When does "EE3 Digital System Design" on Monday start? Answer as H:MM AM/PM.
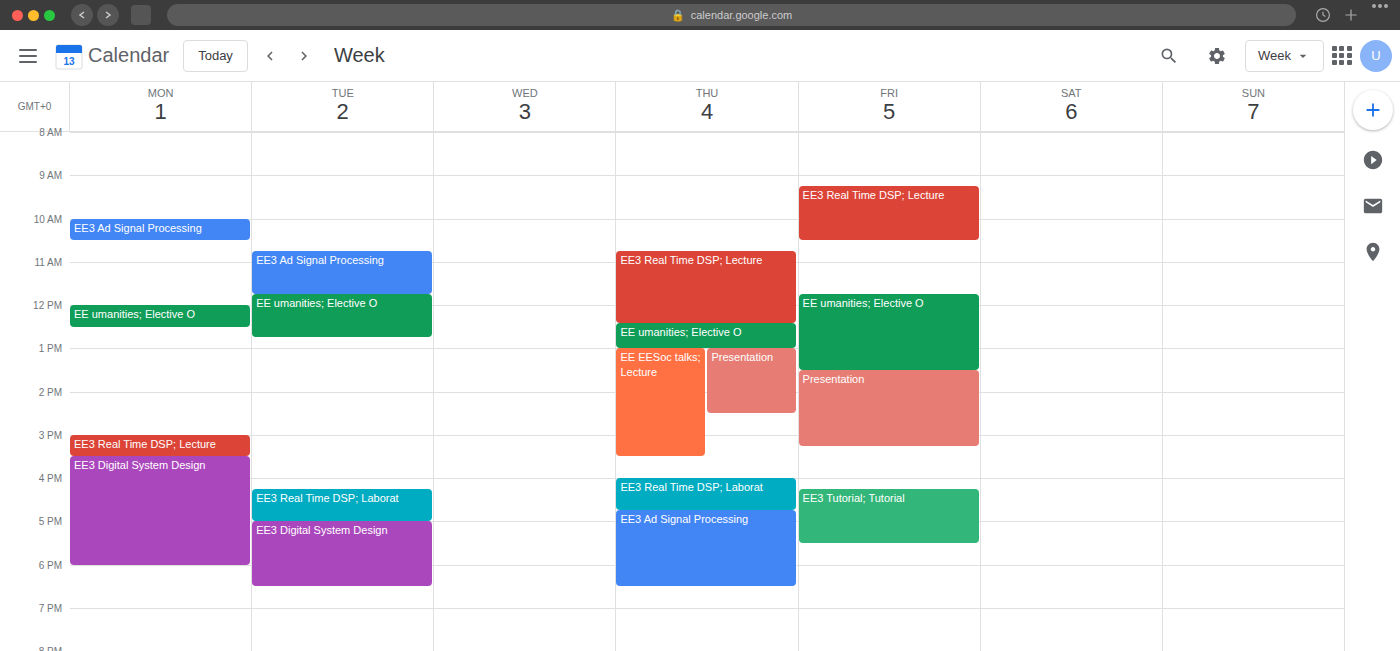
3:30 PM